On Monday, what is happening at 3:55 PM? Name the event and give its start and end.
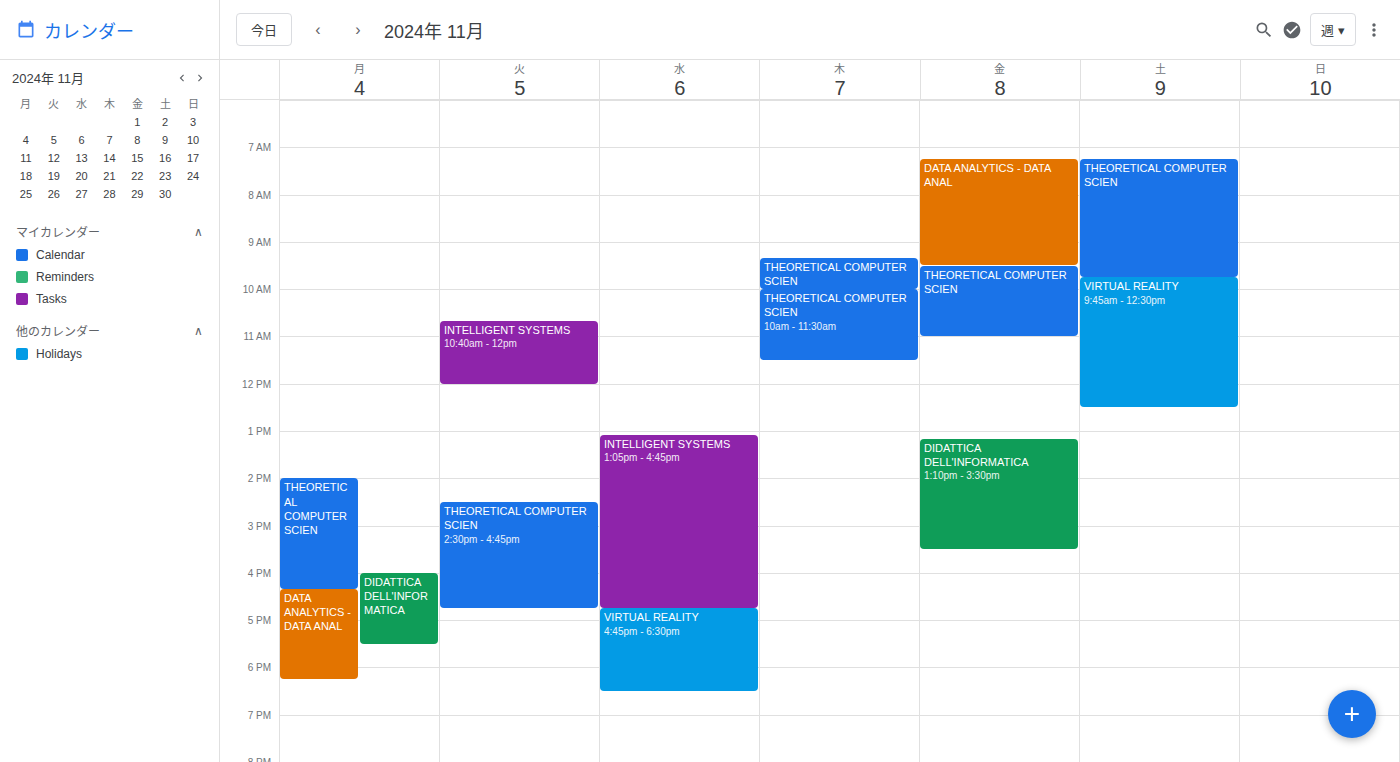
"THEORETICAL COMPUTER SCIEN", 2:00 PM to 4:20 PM